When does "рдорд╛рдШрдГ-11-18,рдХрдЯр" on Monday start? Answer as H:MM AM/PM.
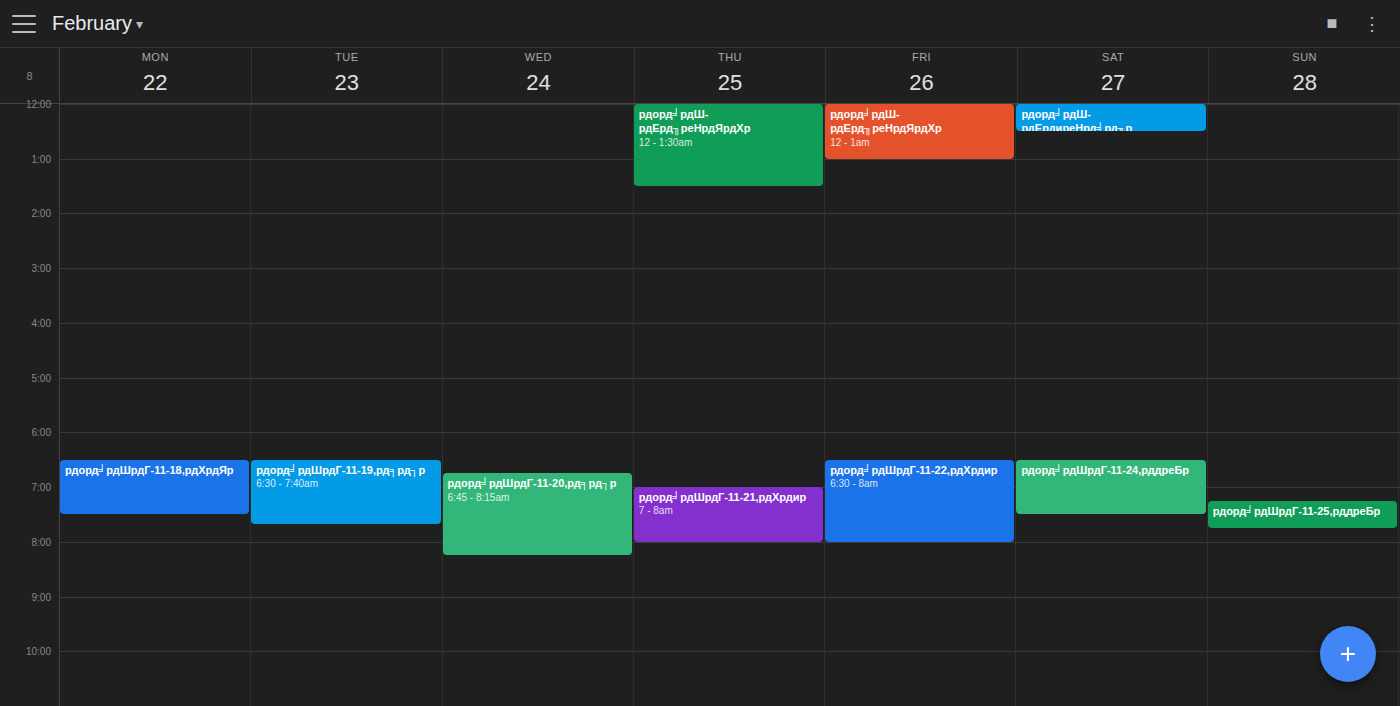
6:30 AM